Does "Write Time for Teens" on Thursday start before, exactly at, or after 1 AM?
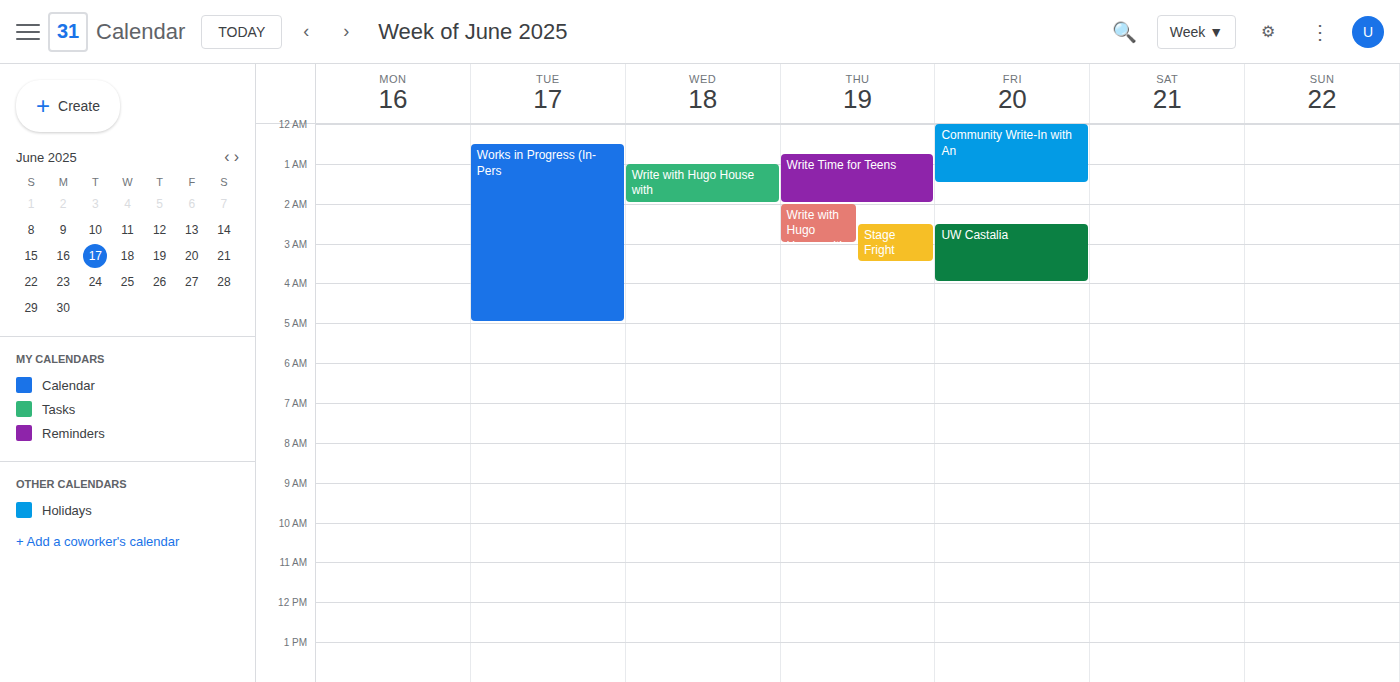
12:45 AM -- before 1 AM, 15 minutes above the 1 AM line.